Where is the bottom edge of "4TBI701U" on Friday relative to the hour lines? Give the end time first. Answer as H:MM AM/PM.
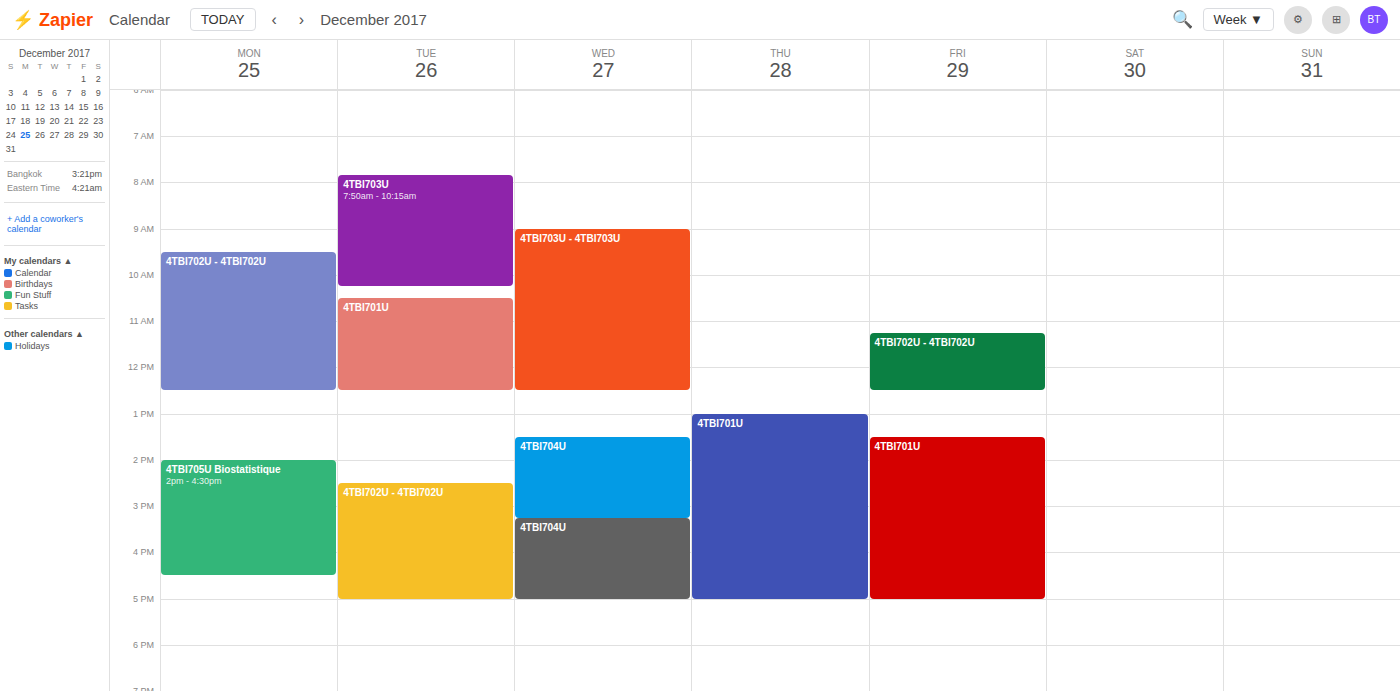
5:00 PM -- exactly on the 5 PM line.